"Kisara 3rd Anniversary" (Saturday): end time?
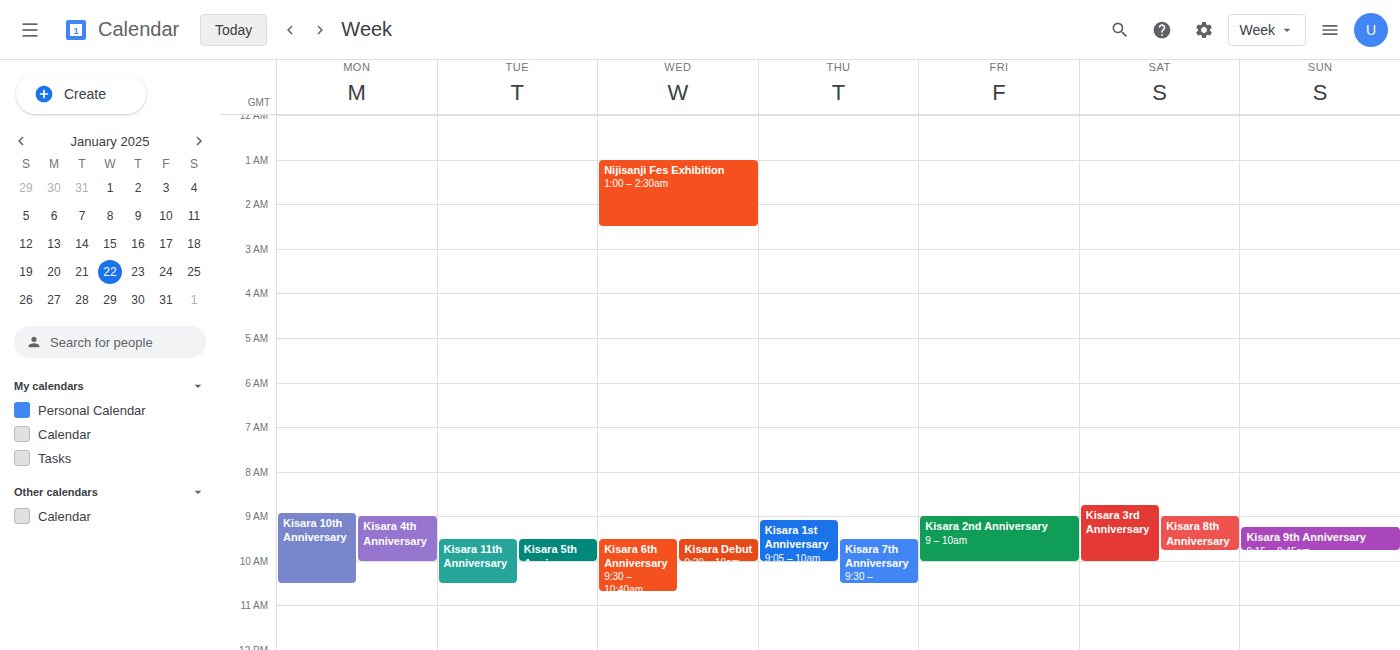
10:00